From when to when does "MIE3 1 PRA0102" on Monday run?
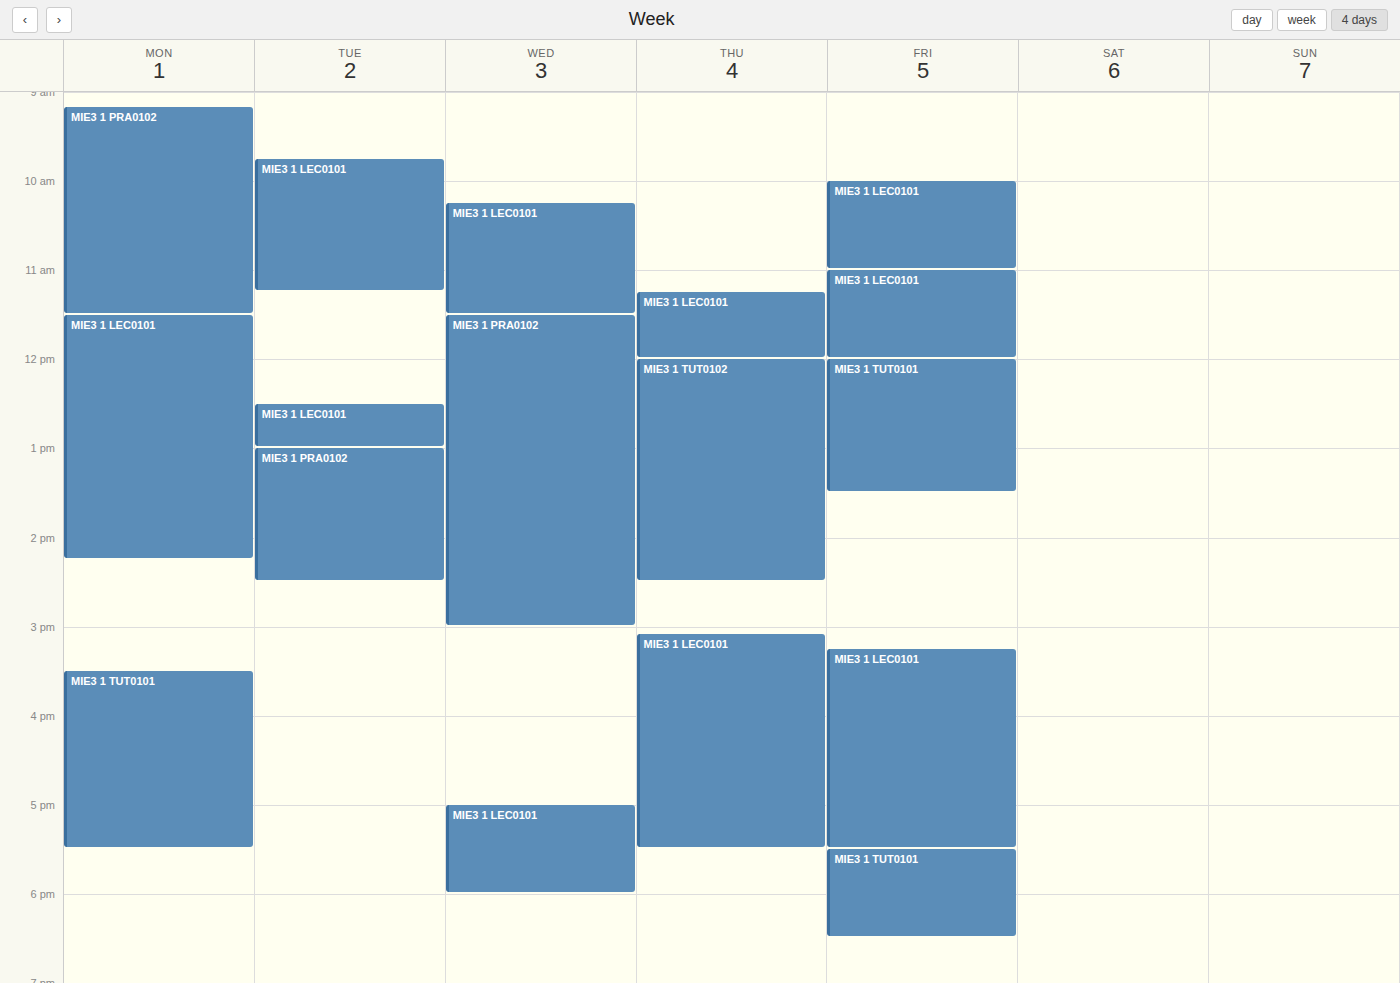
09:10 to 11:30